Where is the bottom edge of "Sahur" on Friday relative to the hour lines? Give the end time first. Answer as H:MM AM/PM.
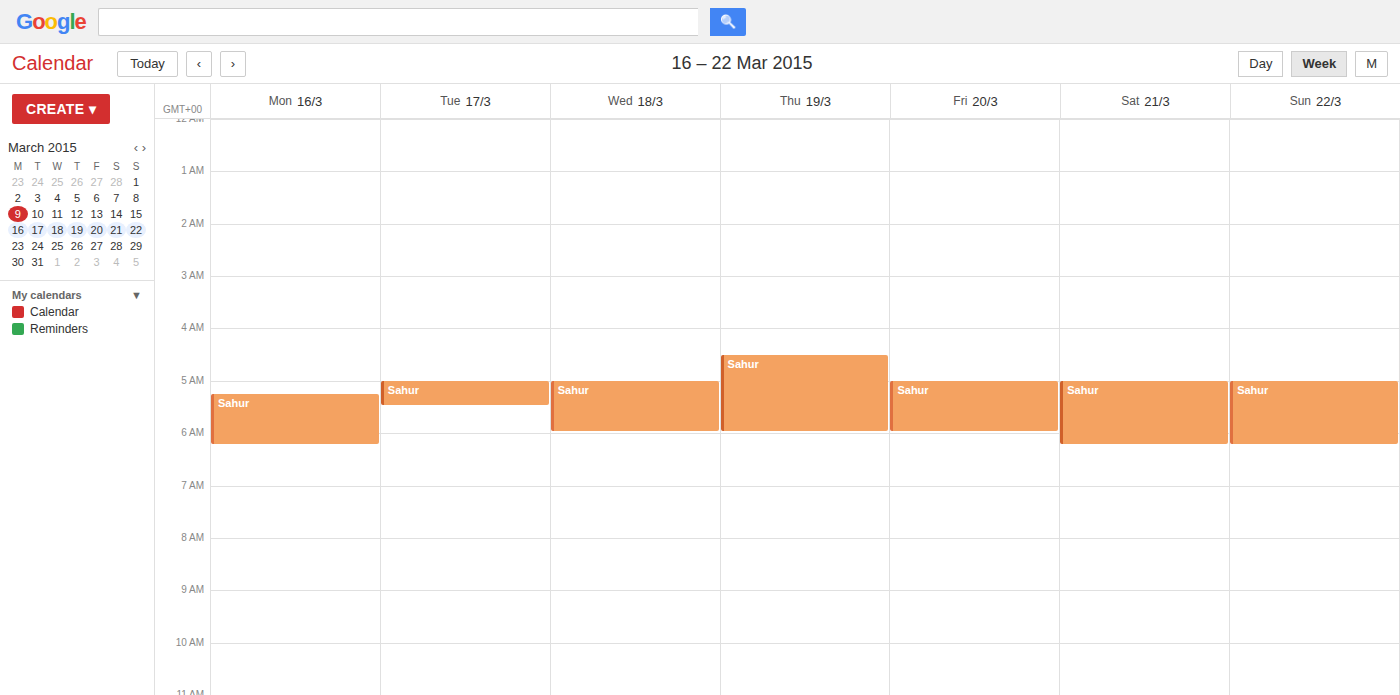
6:00 AM -- exactly on the 6 AM line.